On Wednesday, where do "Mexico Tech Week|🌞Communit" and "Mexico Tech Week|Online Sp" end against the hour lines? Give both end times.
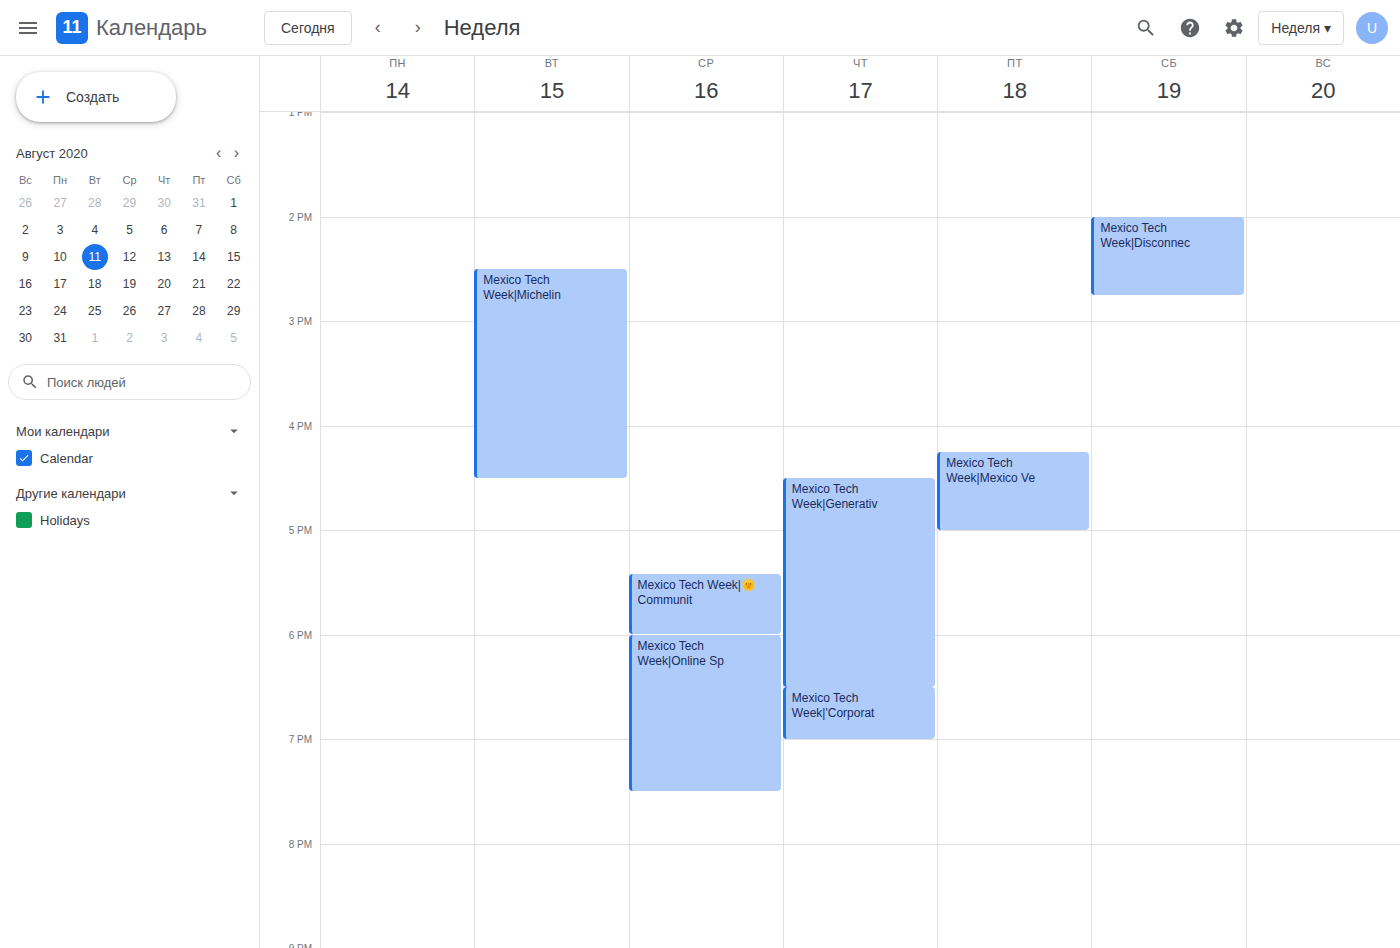
"Mexico Tech Week|🌞Communit": 6:00 PM, exactly on the 6 PM line. "Mexico Tech Week|Online Sp": 7:30 PM, halfway between the 7 PM and 8 PM lines.